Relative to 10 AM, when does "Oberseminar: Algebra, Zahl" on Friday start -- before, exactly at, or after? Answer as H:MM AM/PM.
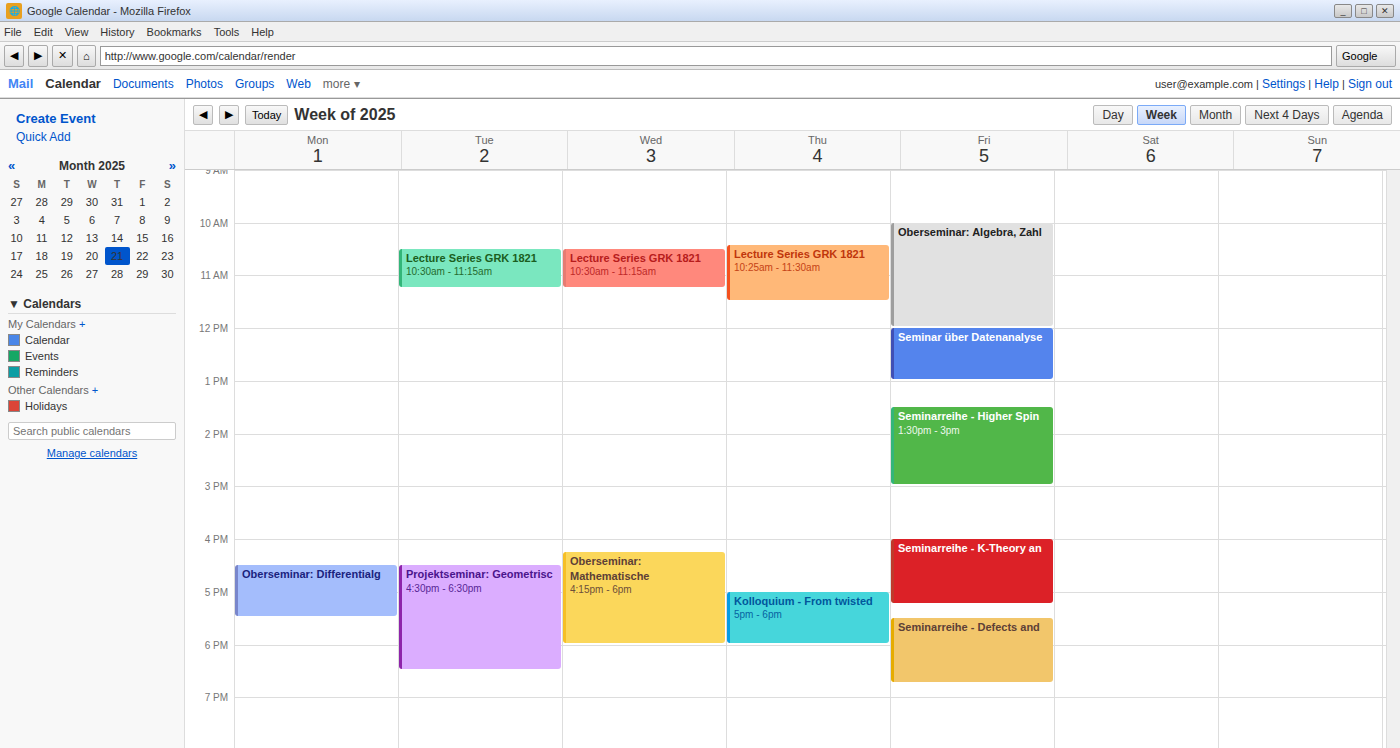
10:00 AM -- exactly at 10 AM, on the 10 AM line.